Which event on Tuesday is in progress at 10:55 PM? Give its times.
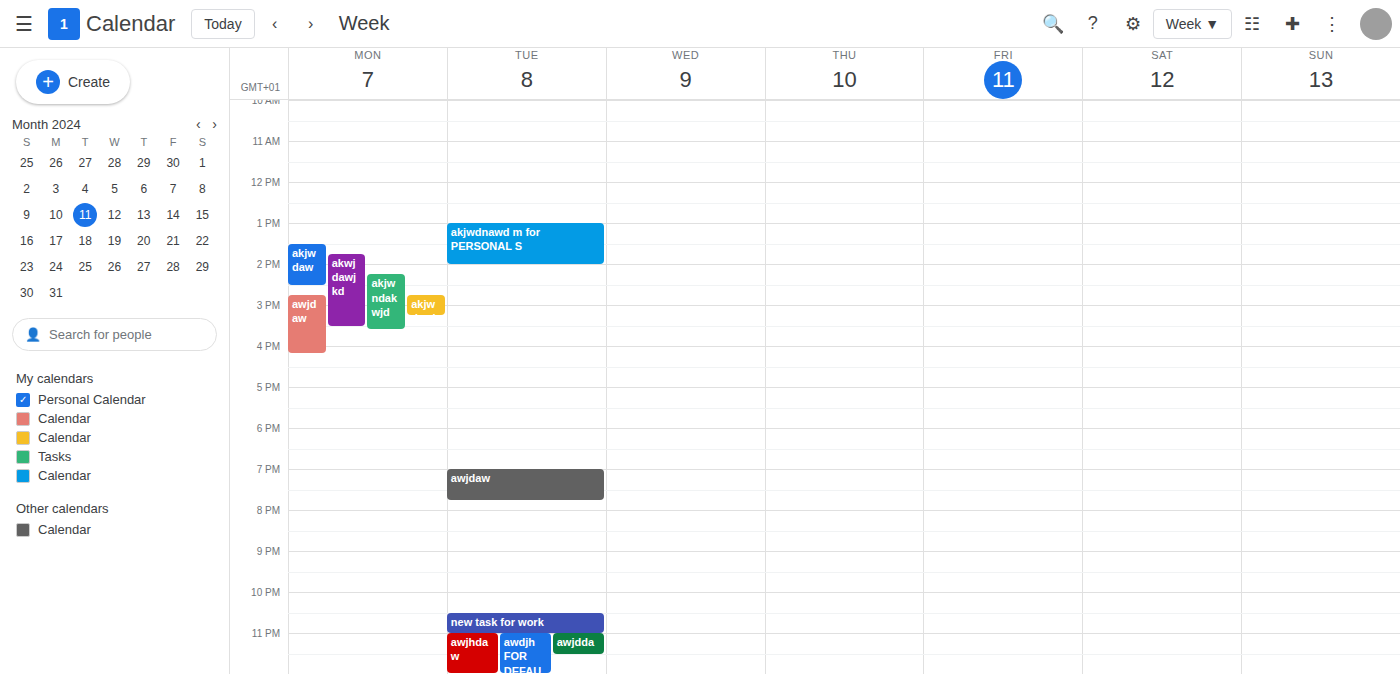
"new task for work", 10:30 PM to 11:00 PM